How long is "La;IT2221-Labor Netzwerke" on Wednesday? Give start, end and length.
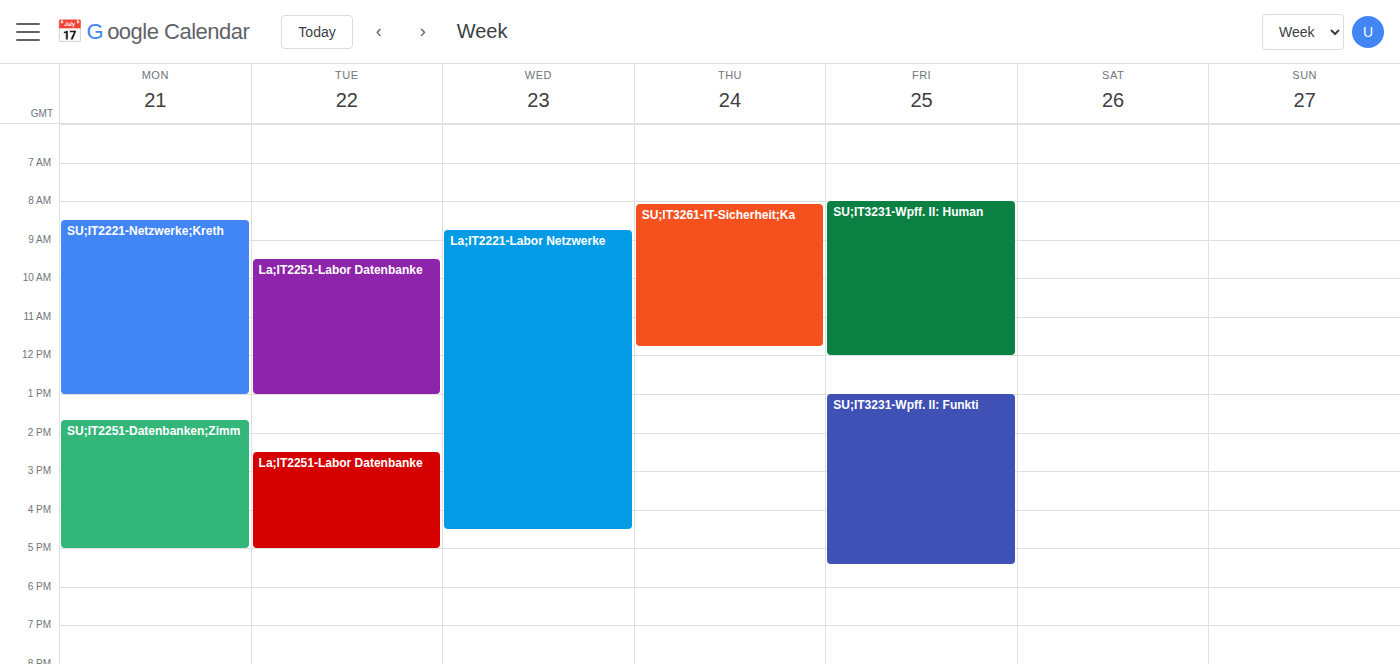
8:45 AM to 4:30 PM, 7 hours 45 minutes